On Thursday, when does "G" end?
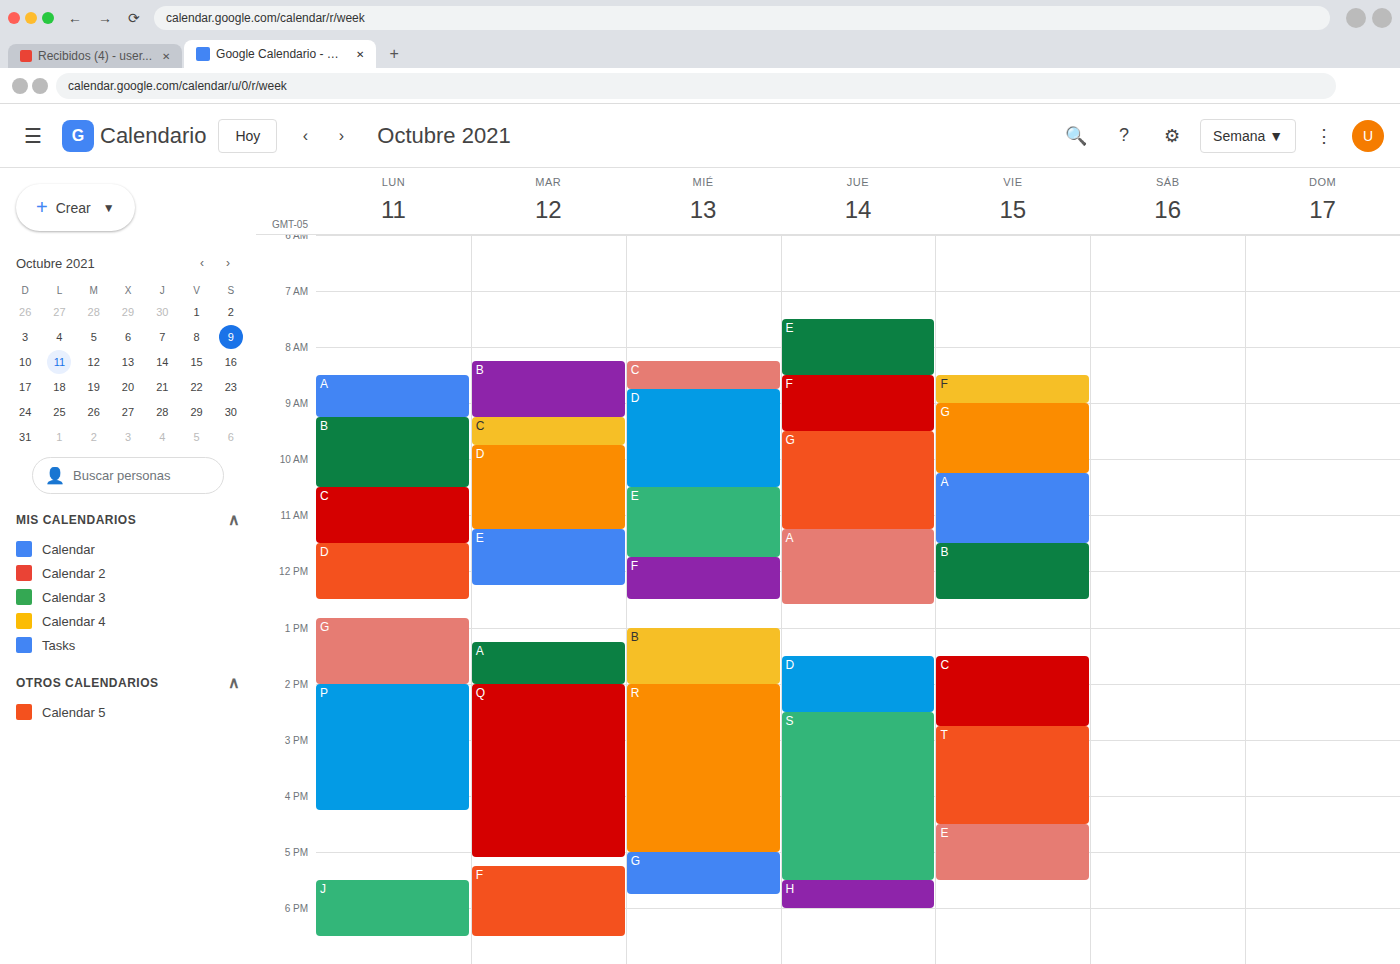
11:15